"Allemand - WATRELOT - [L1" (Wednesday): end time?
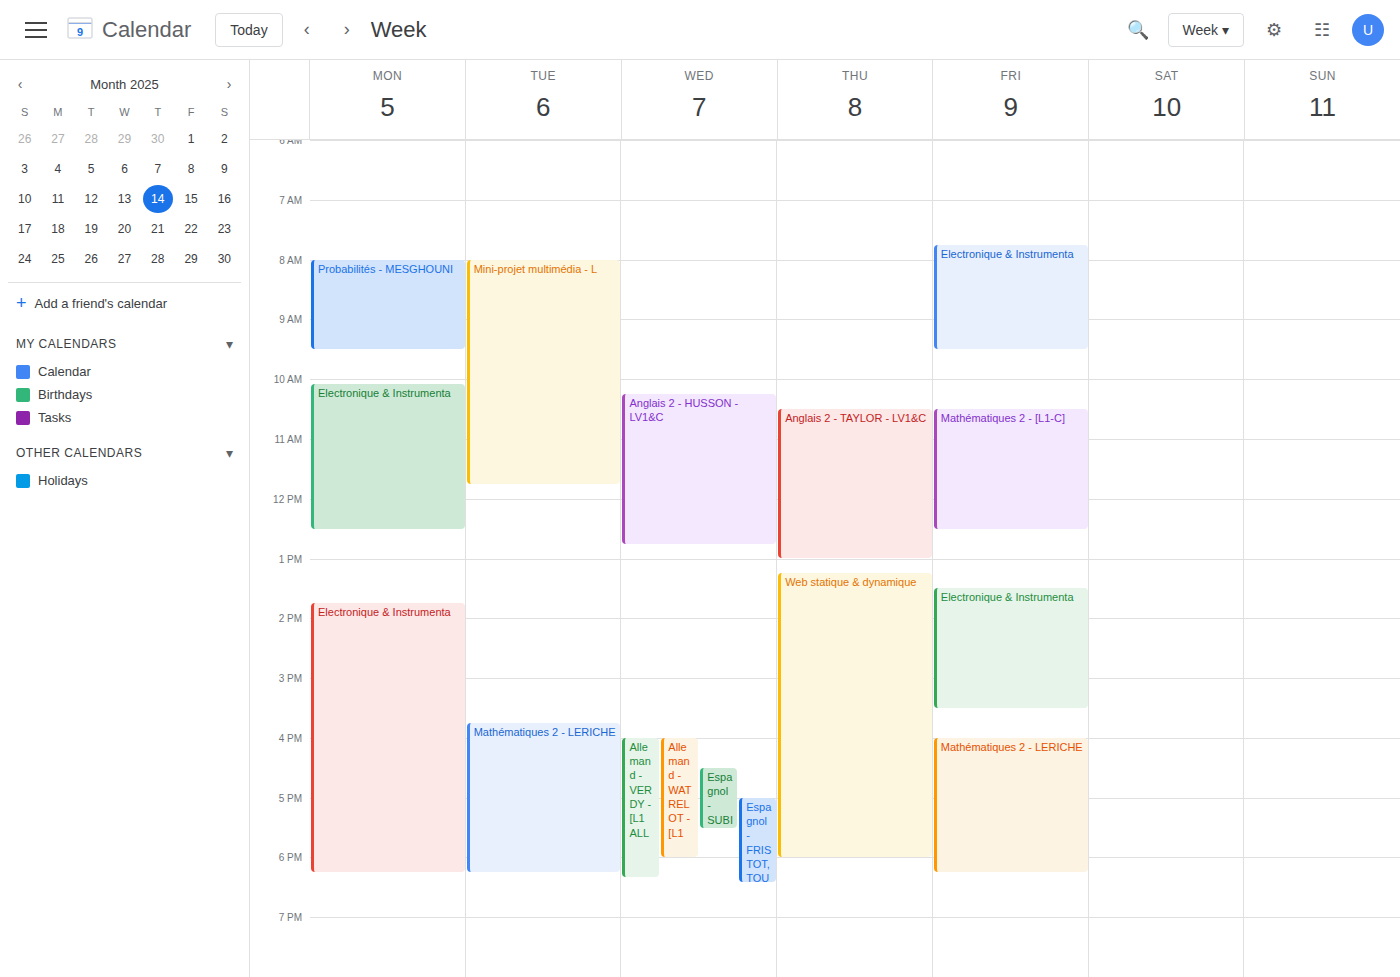
6:00 PM